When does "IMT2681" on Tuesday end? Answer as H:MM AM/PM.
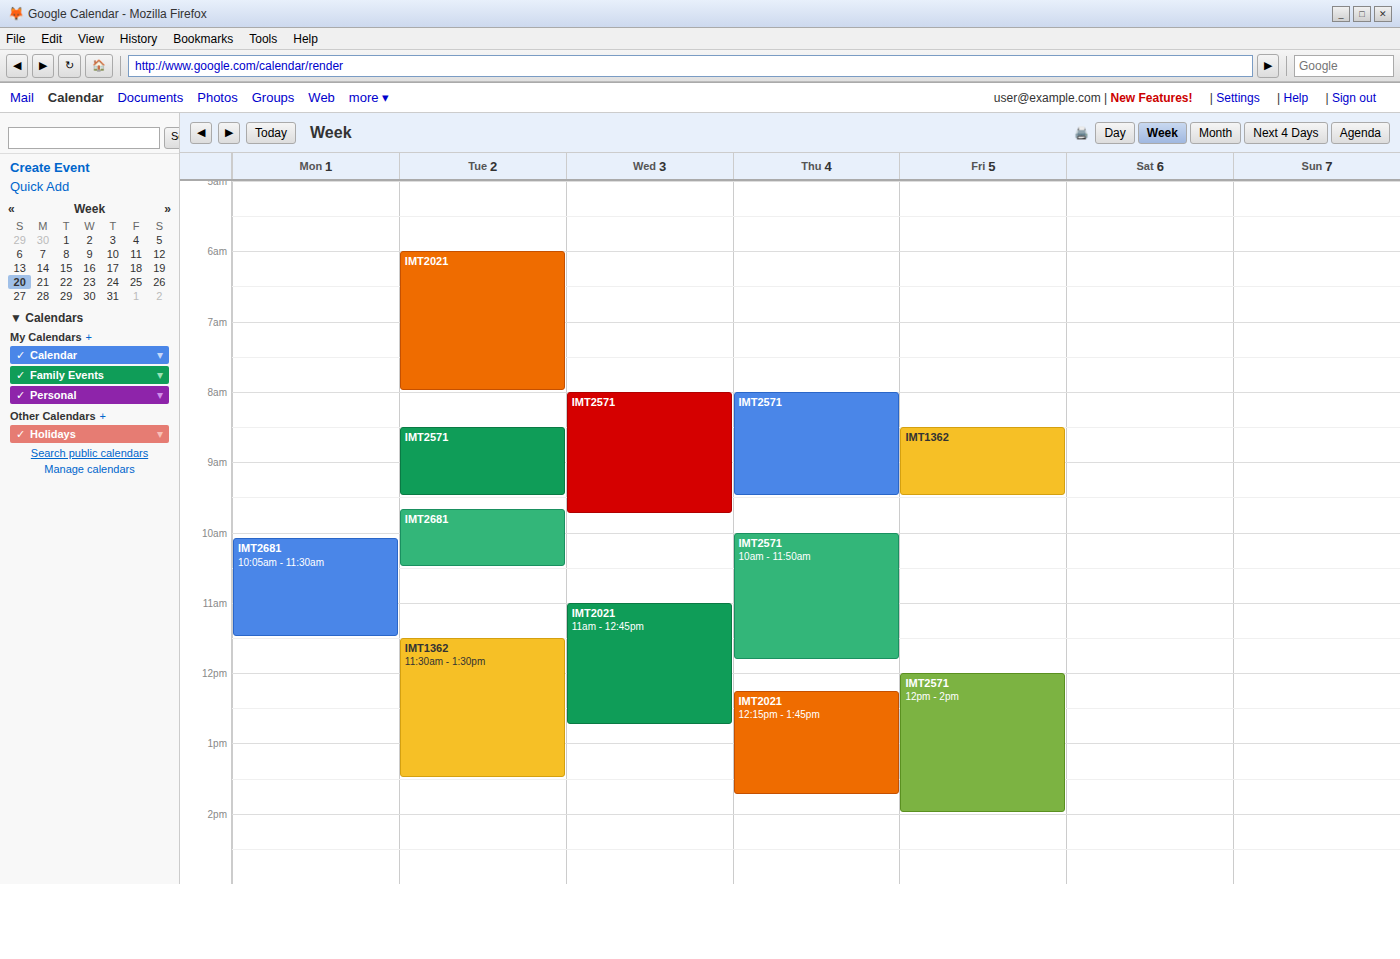
10:30 AM